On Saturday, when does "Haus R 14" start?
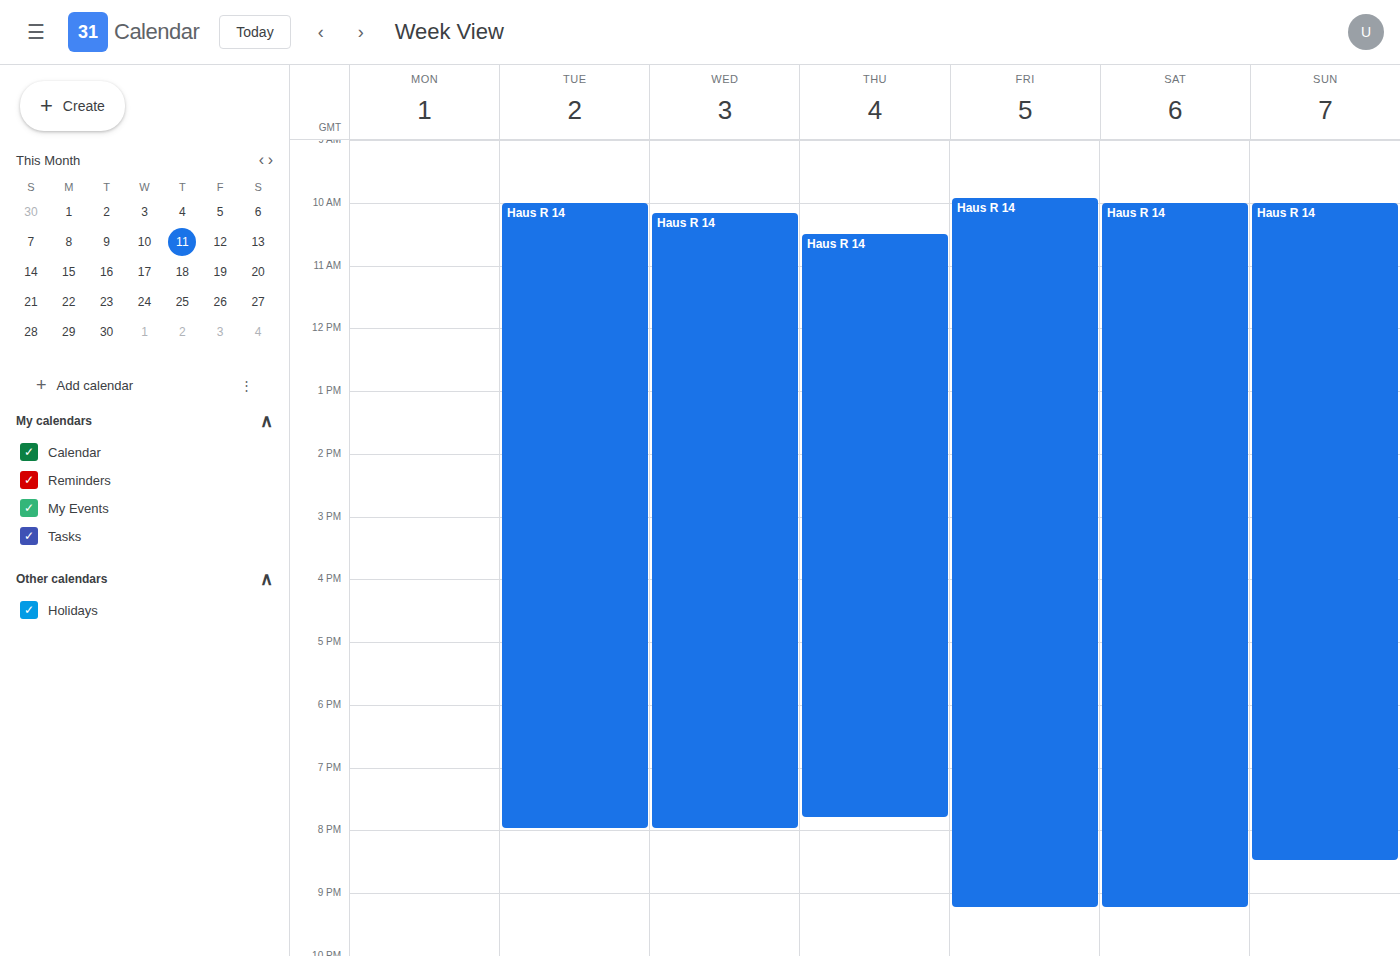
10:00 AM